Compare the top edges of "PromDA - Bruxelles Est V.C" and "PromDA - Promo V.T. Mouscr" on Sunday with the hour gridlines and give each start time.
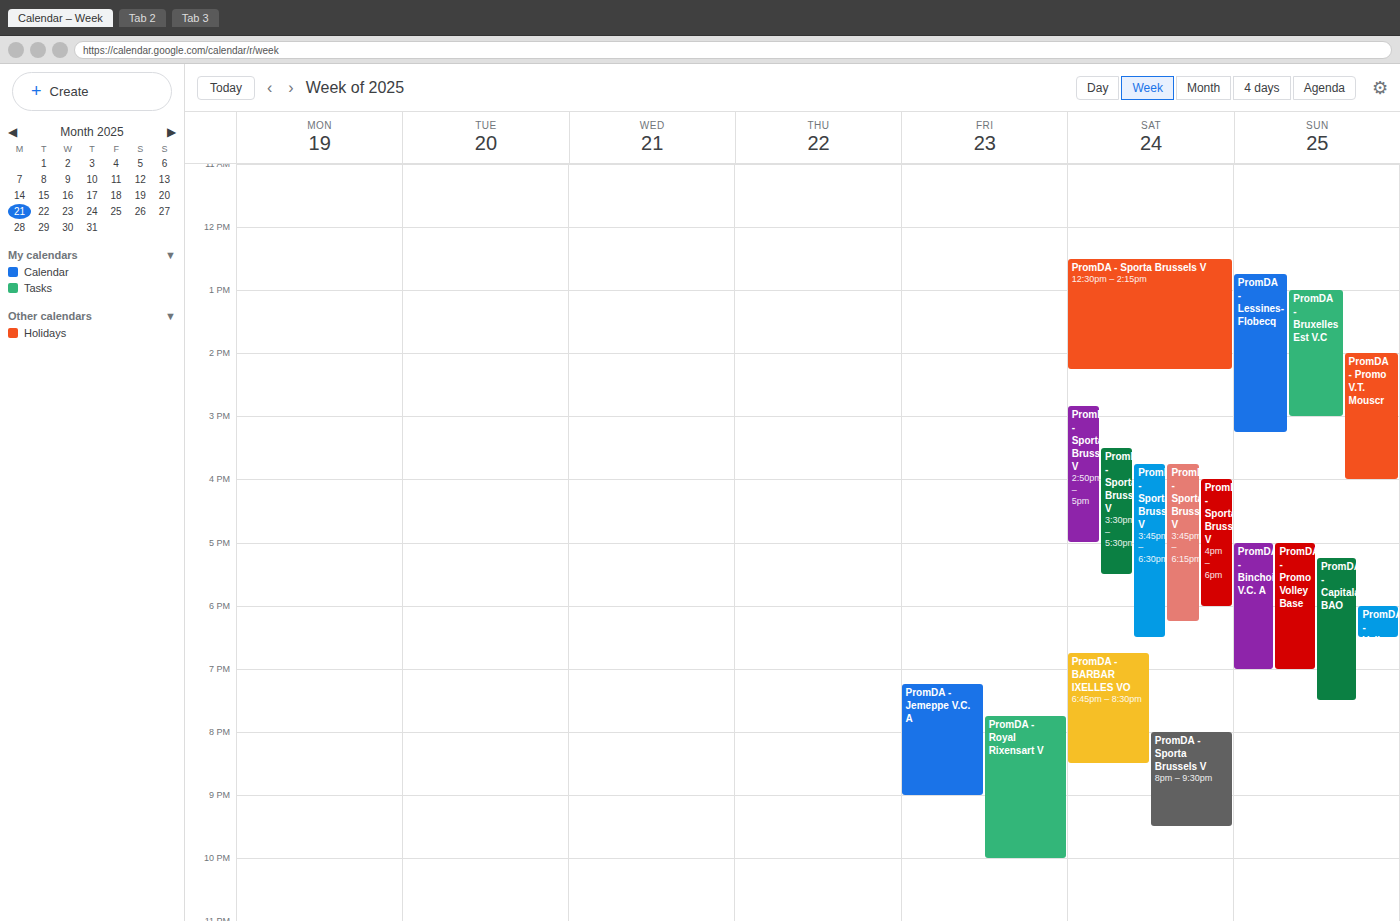
"PromDA - Bruxelles Est V.C": 1:00 PM, exactly on the 1 PM line. "PromDA - Promo V.T. Mouscr": 2:00 PM, exactly on the 2 PM line.